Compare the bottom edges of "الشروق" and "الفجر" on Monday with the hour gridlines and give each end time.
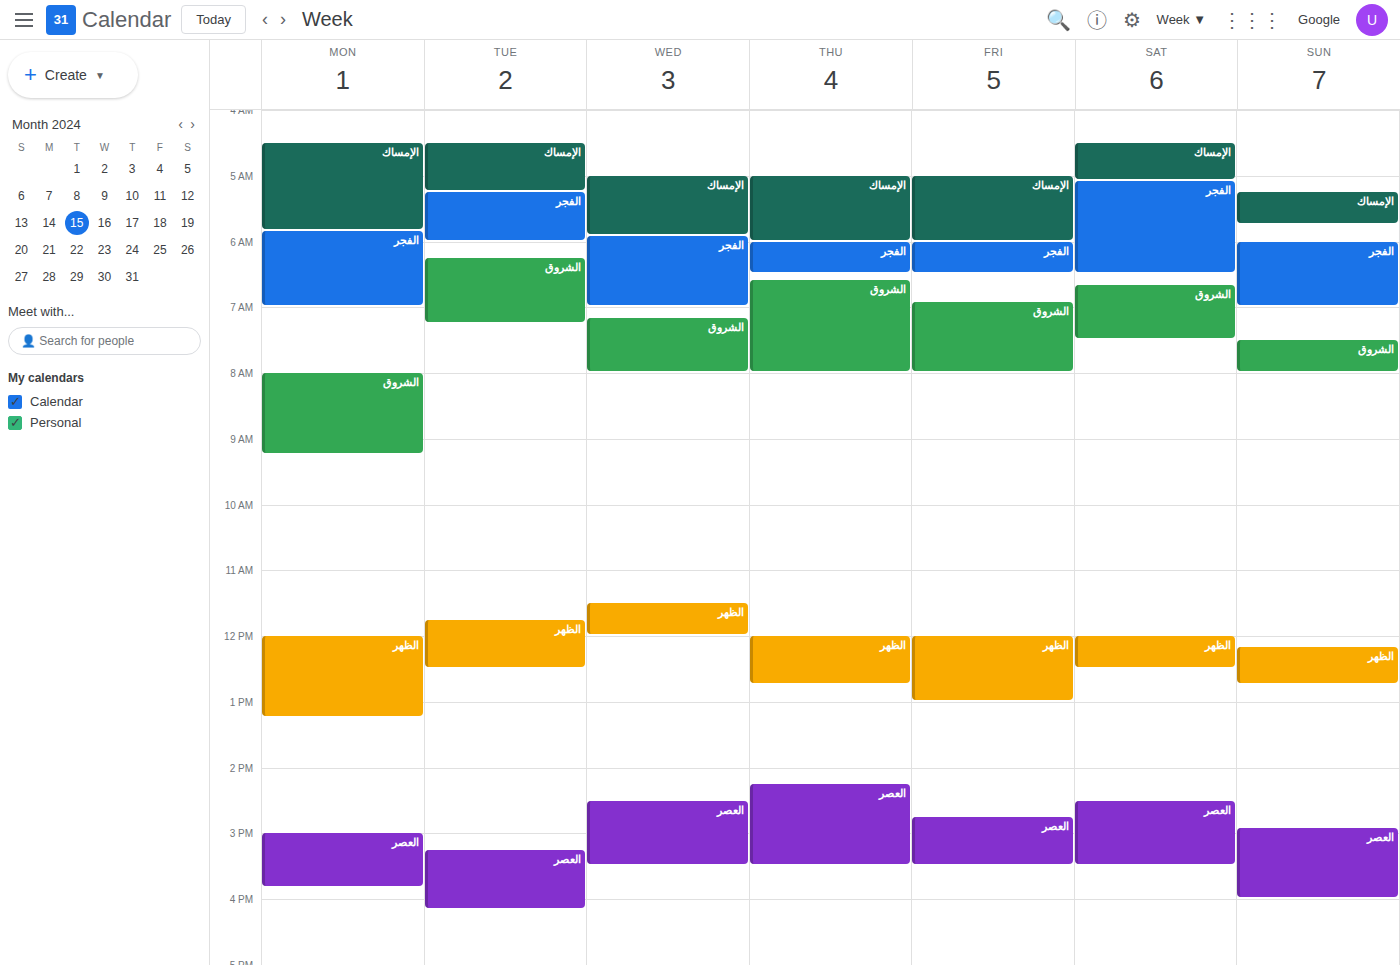
"الشروق": 9:15 AM, neither: a quarter of the way from the 9 AM line to the 10 AM line. "الفجر": 7:00 AM, exactly on the 7 AM line.